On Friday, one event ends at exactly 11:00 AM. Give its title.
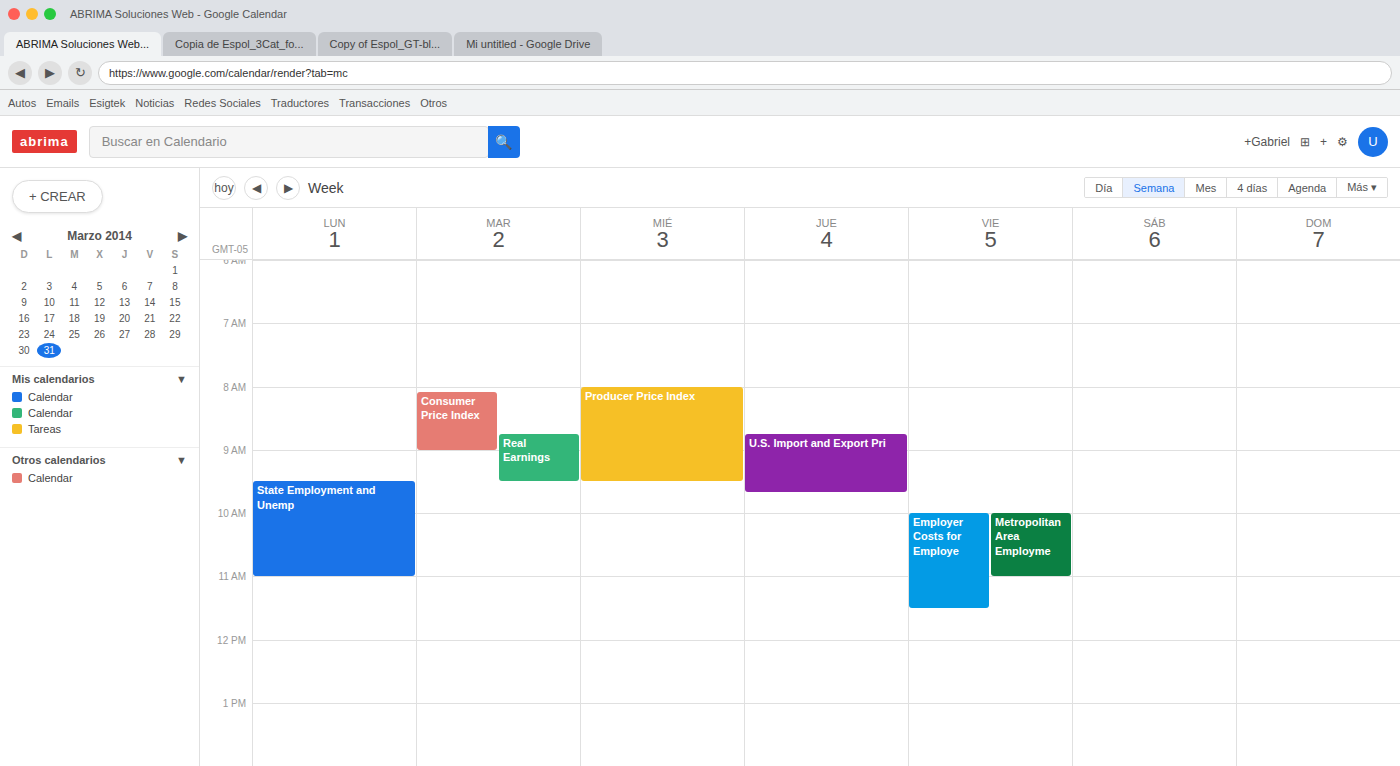
"Metropolitan Area Employme"